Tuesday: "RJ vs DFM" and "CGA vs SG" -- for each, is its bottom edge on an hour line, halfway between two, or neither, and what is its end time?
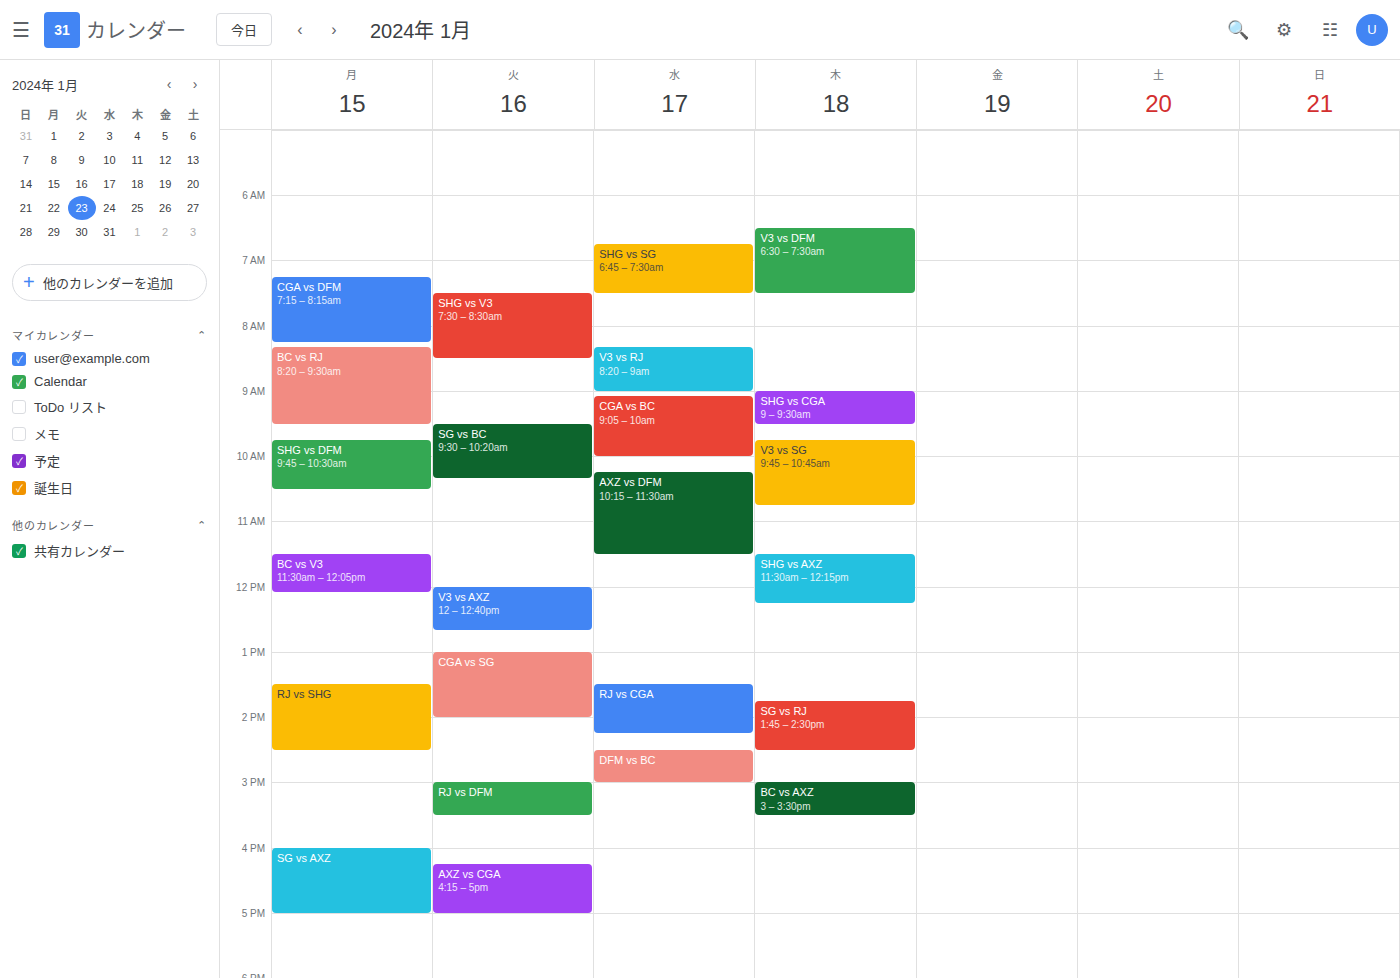
"RJ vs DFM": 3:30 PM, halfway between the 3 PM and 4 PM lines. "CGA vs SG": 2:00 PM, exactly on the 2 PM line.